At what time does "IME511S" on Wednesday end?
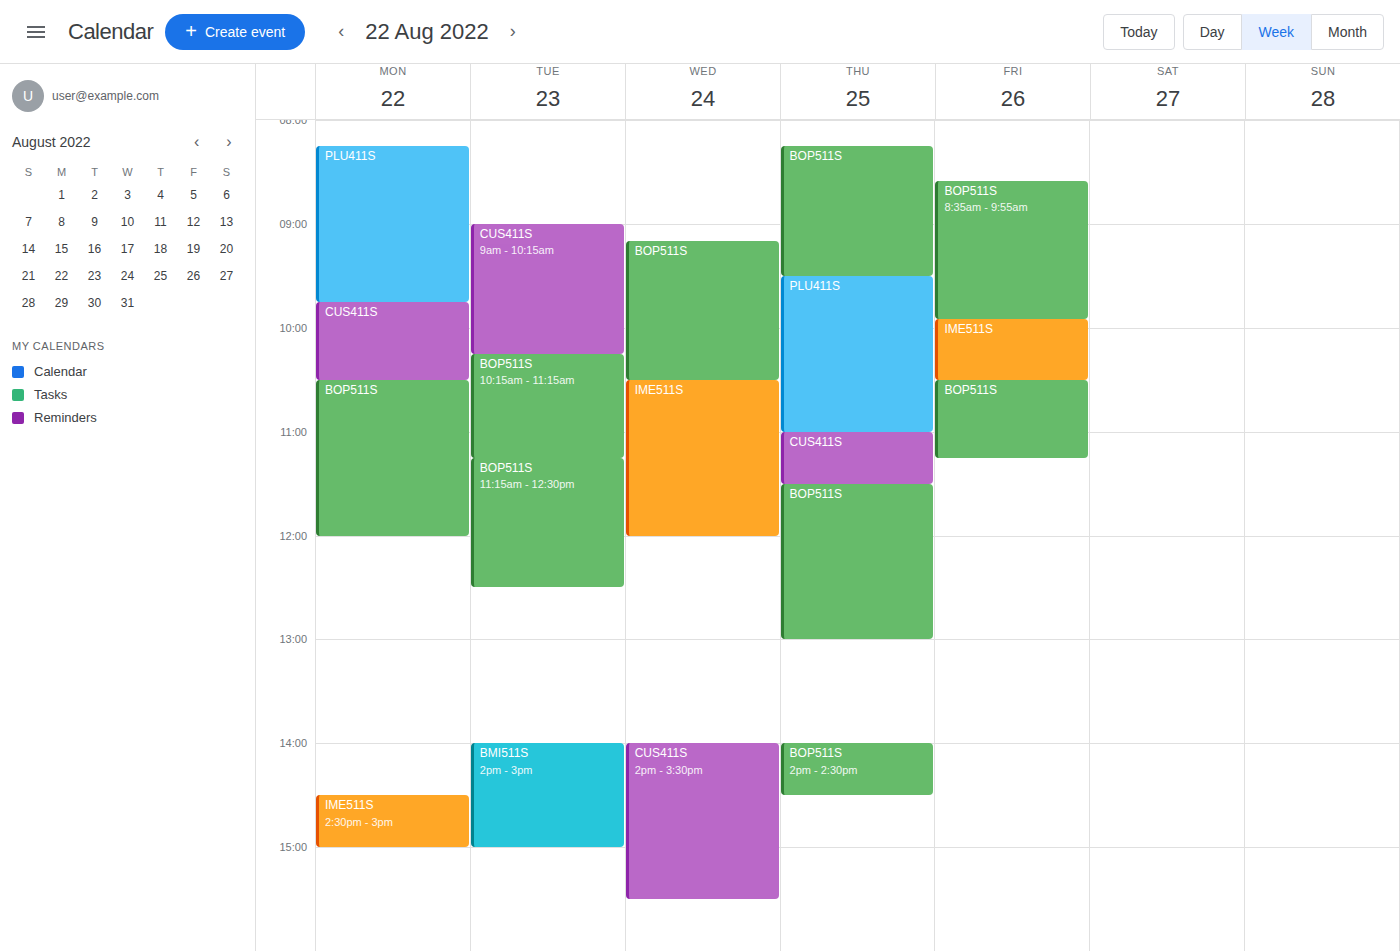
12:00 PM